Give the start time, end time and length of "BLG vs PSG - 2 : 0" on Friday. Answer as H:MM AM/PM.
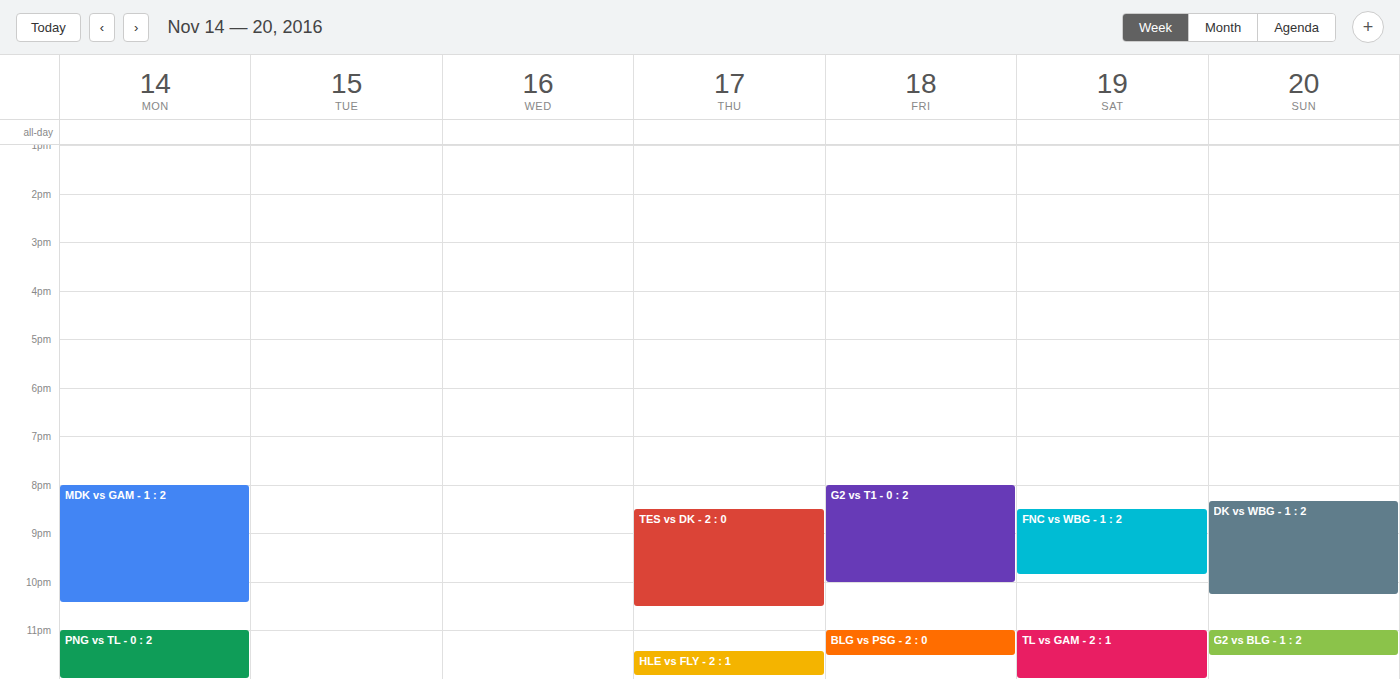
11:00 PM to 11:30 PM, 30 minutes